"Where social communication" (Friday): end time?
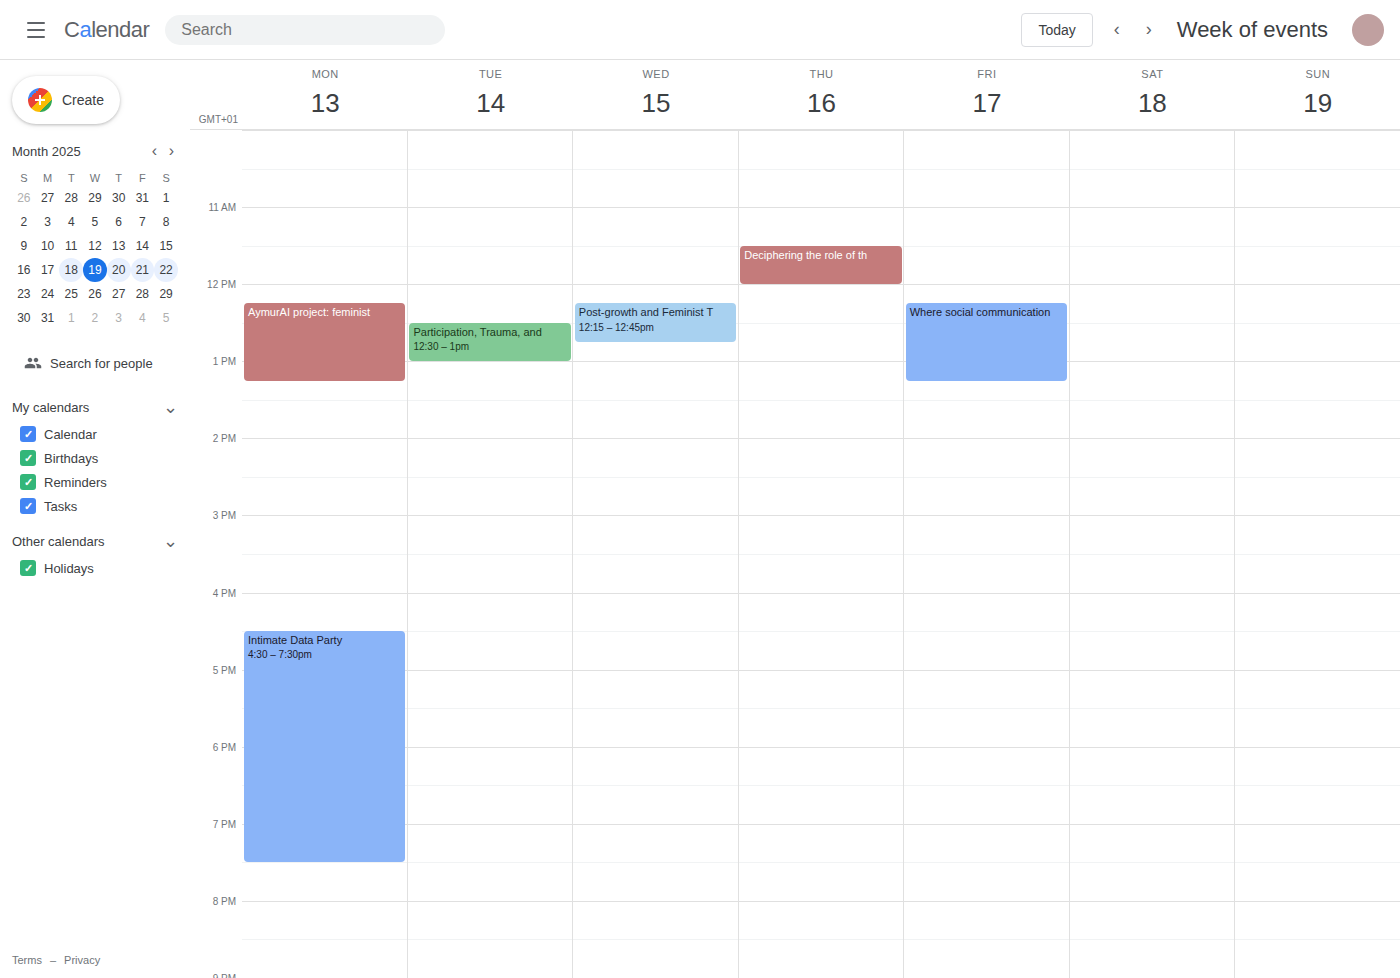
1:15 PM